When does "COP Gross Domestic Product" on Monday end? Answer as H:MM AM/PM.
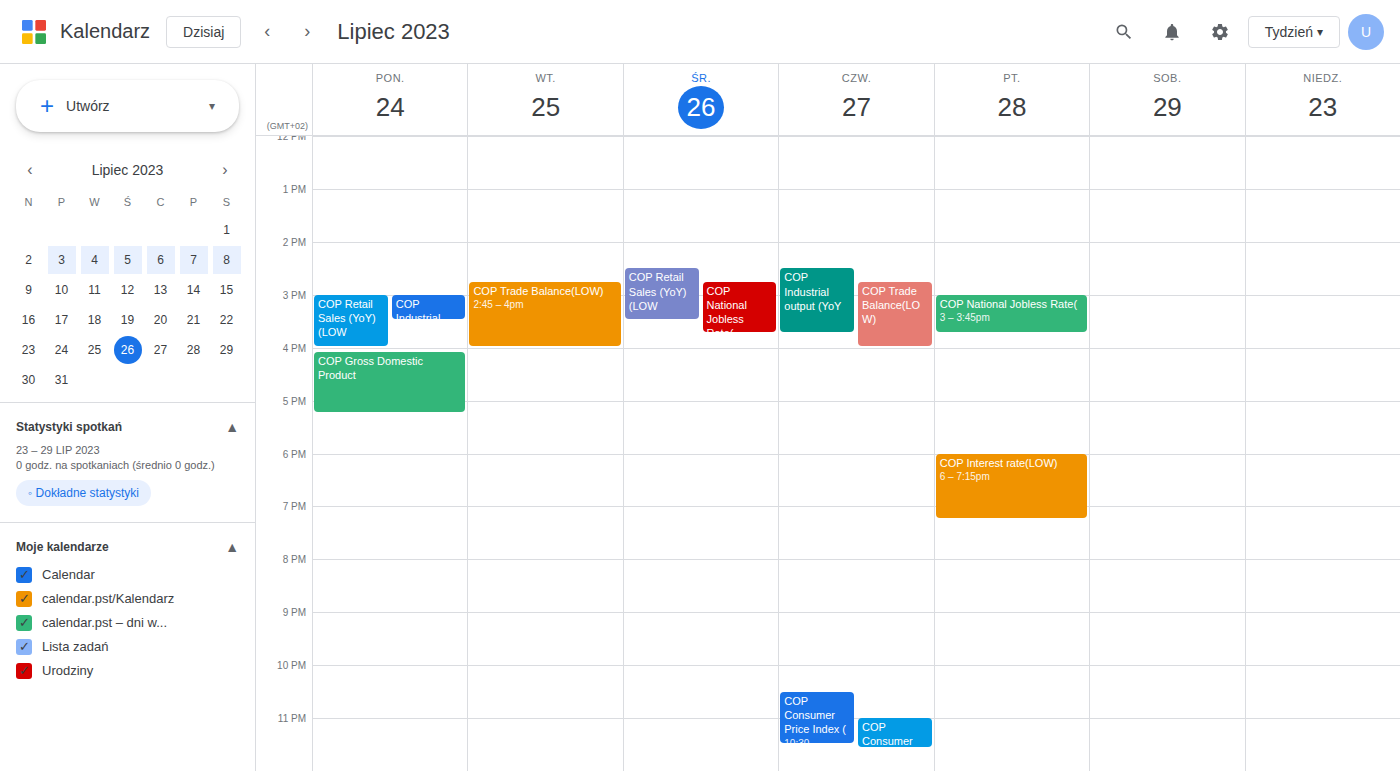
5:15 PM